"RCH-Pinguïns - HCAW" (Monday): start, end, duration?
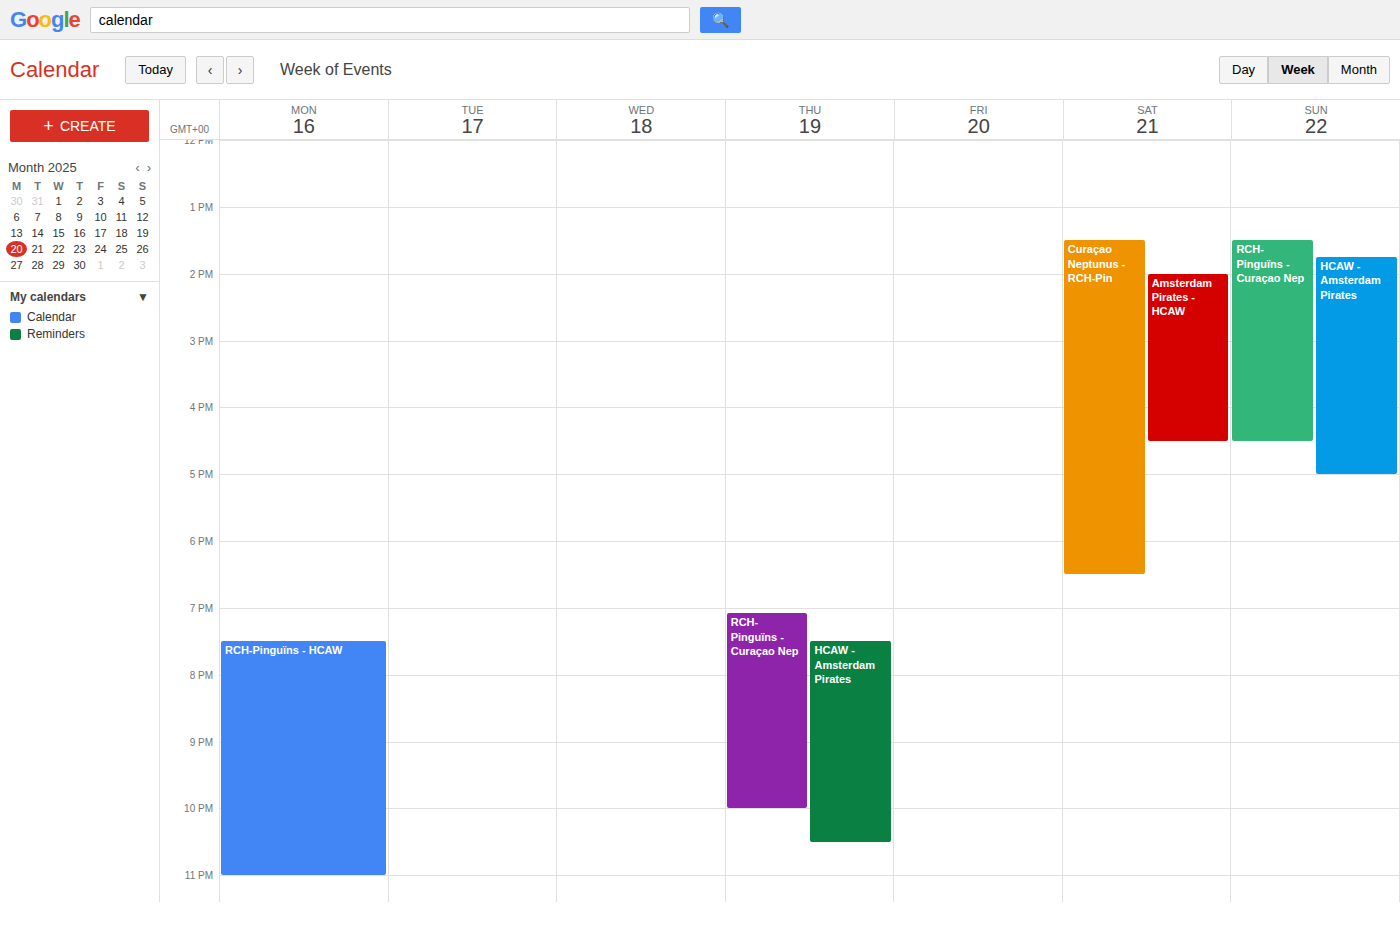
7:30 PM to 11:00 PM, 3 hours 30 minutes